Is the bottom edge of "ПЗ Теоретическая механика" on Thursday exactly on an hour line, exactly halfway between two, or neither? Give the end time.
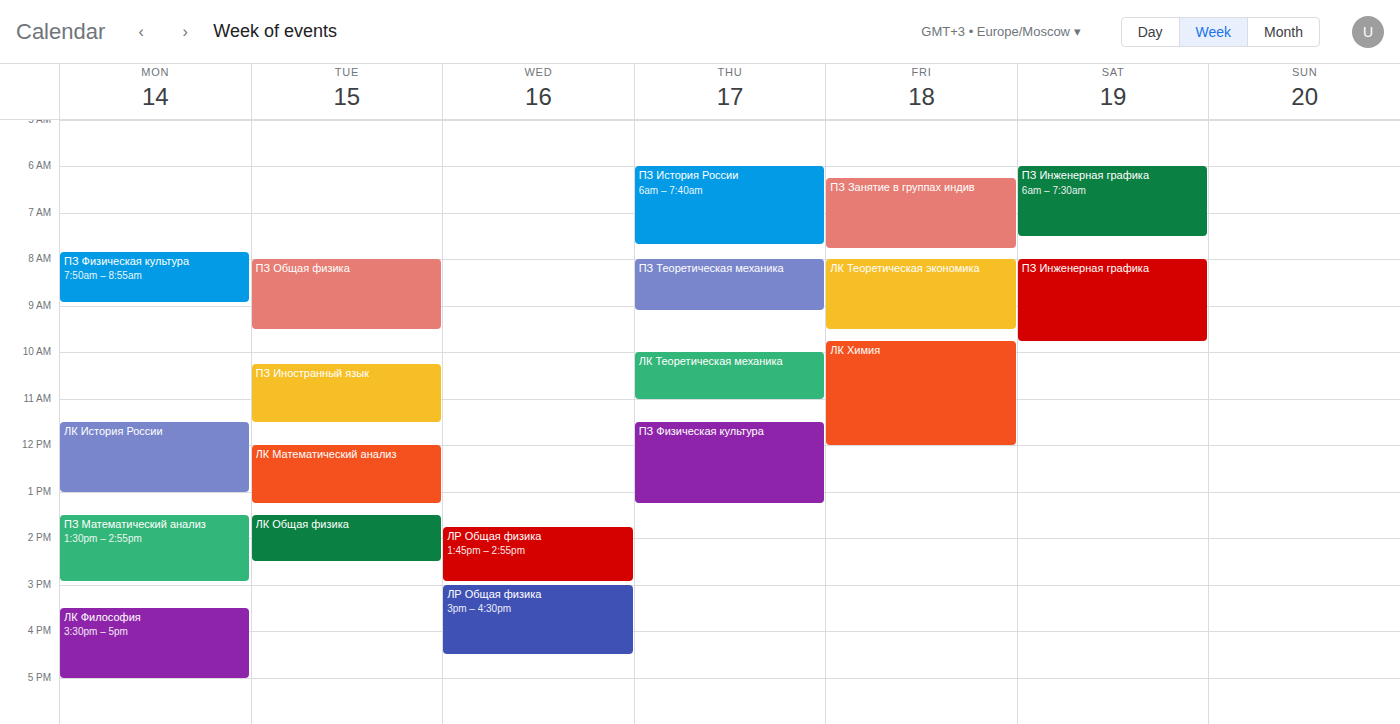
9:05 AM -- neither: 5 minutes below the 9 AM line and 55 minutes above the 10 AM line.